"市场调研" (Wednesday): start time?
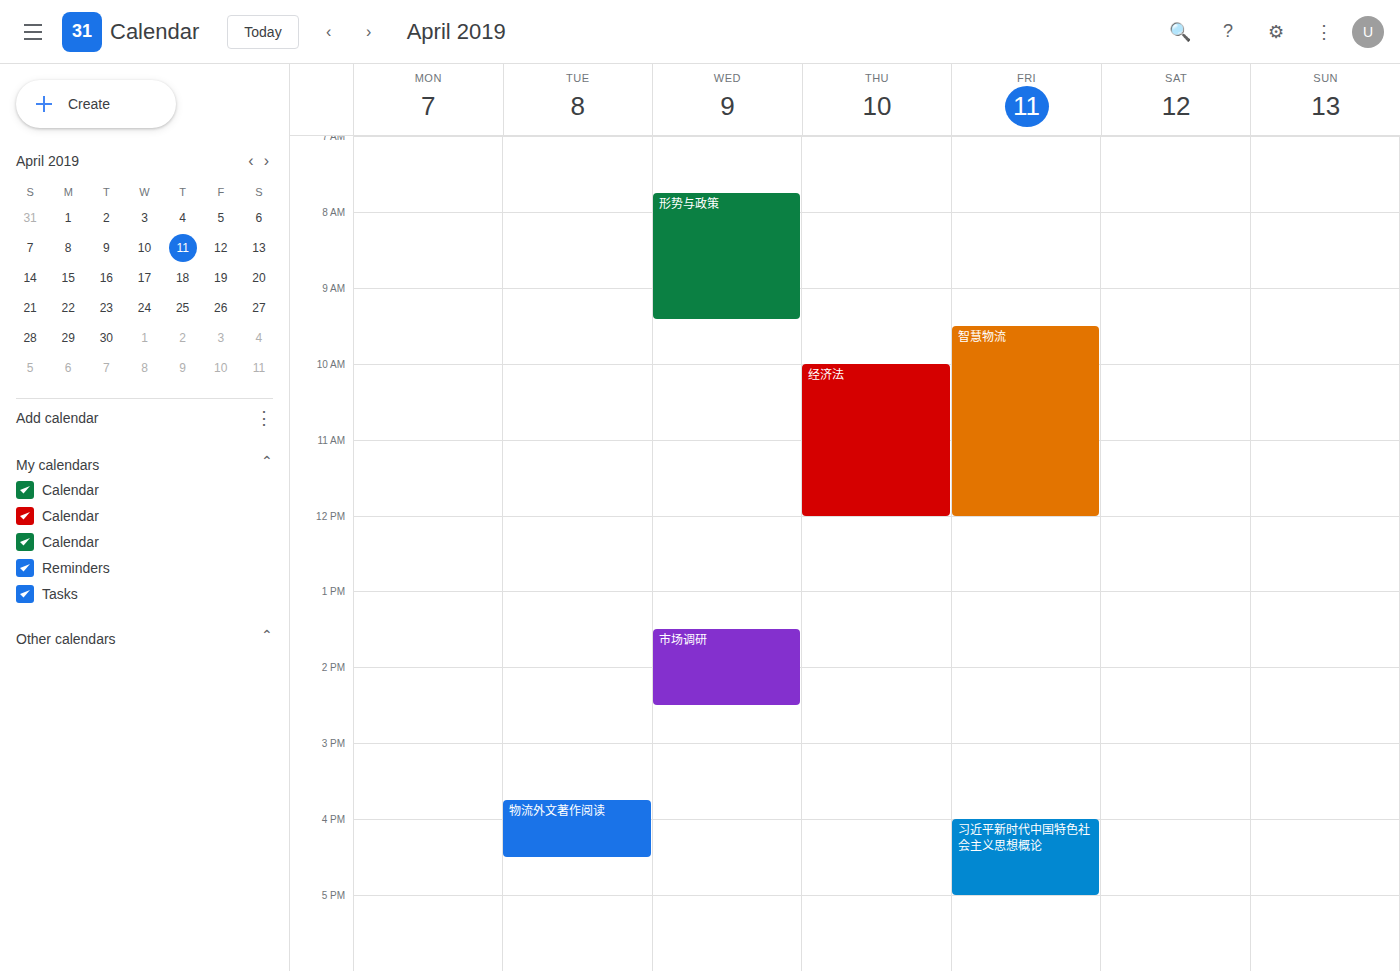
1:30 PM